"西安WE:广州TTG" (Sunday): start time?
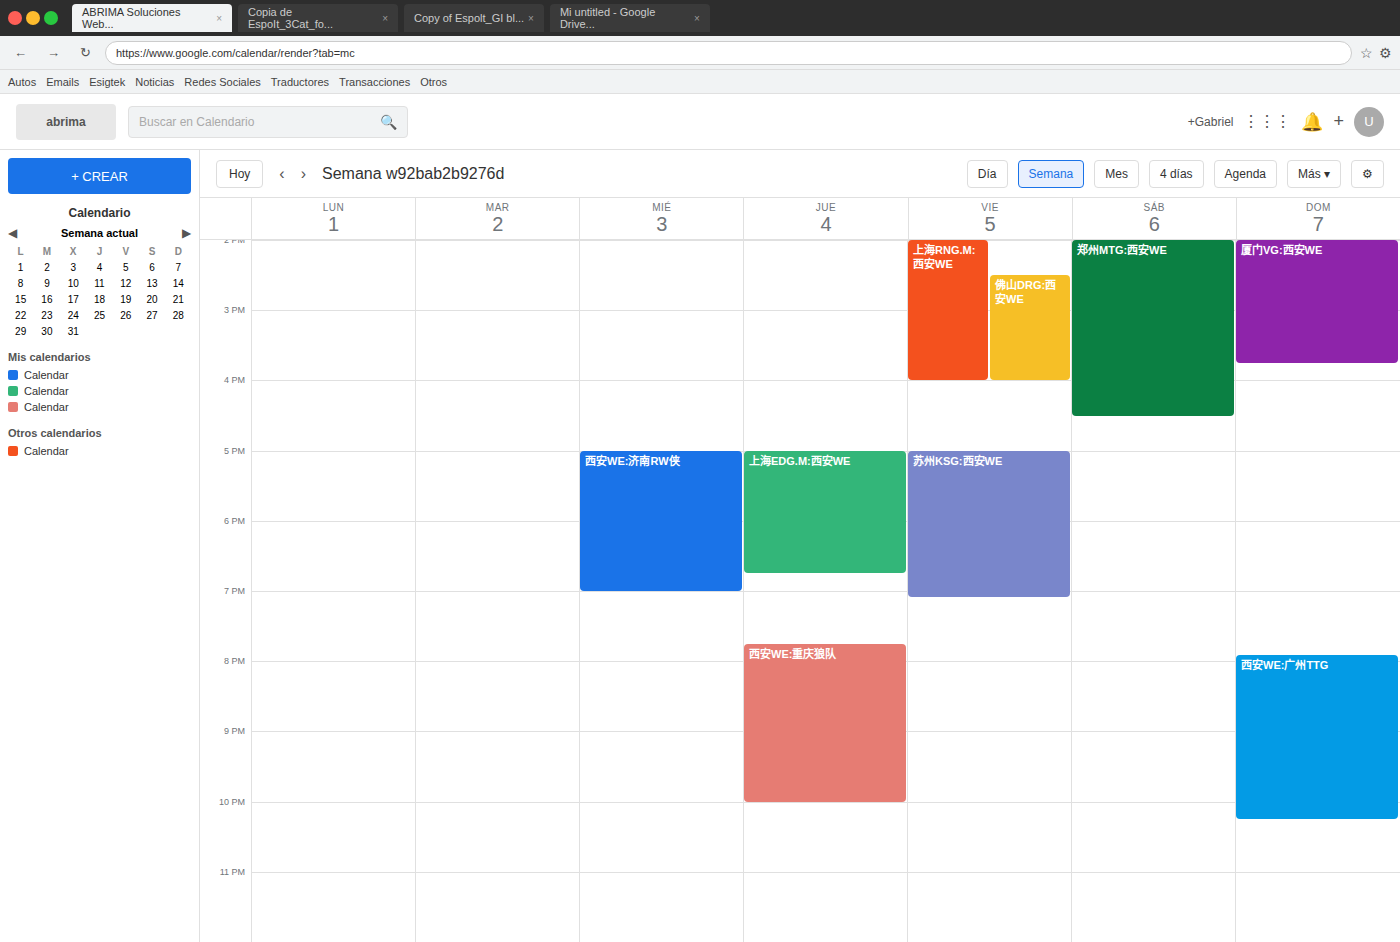
7:55 PM